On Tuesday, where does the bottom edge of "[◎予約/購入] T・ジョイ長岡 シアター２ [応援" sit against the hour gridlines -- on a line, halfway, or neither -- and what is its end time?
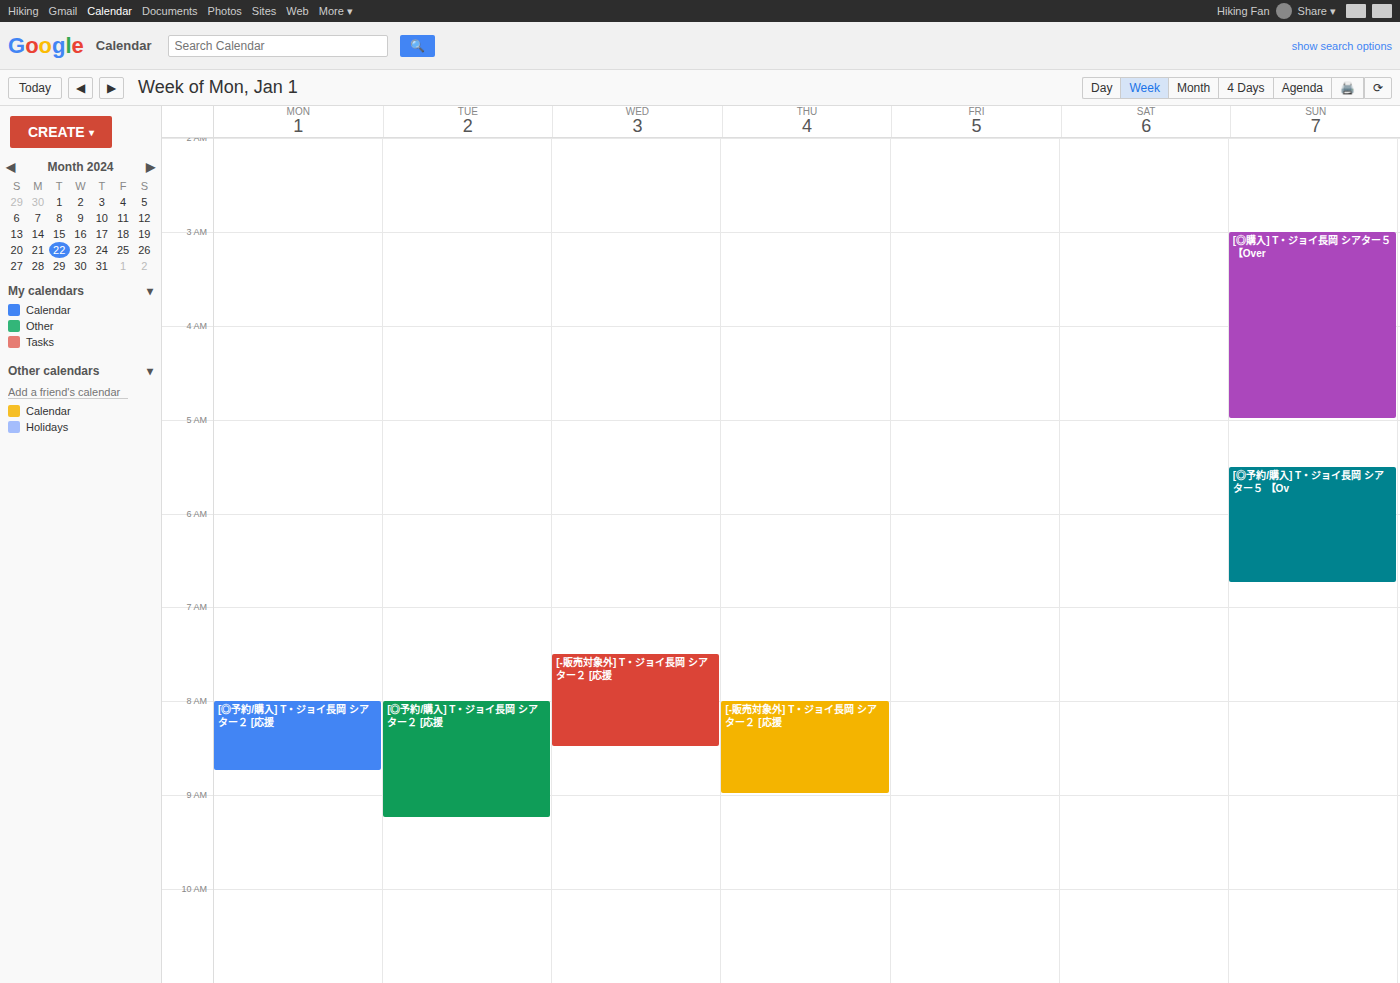
9:15 AM -- neither: a quarter of the way from the 9 AM line to the 10 AM line.